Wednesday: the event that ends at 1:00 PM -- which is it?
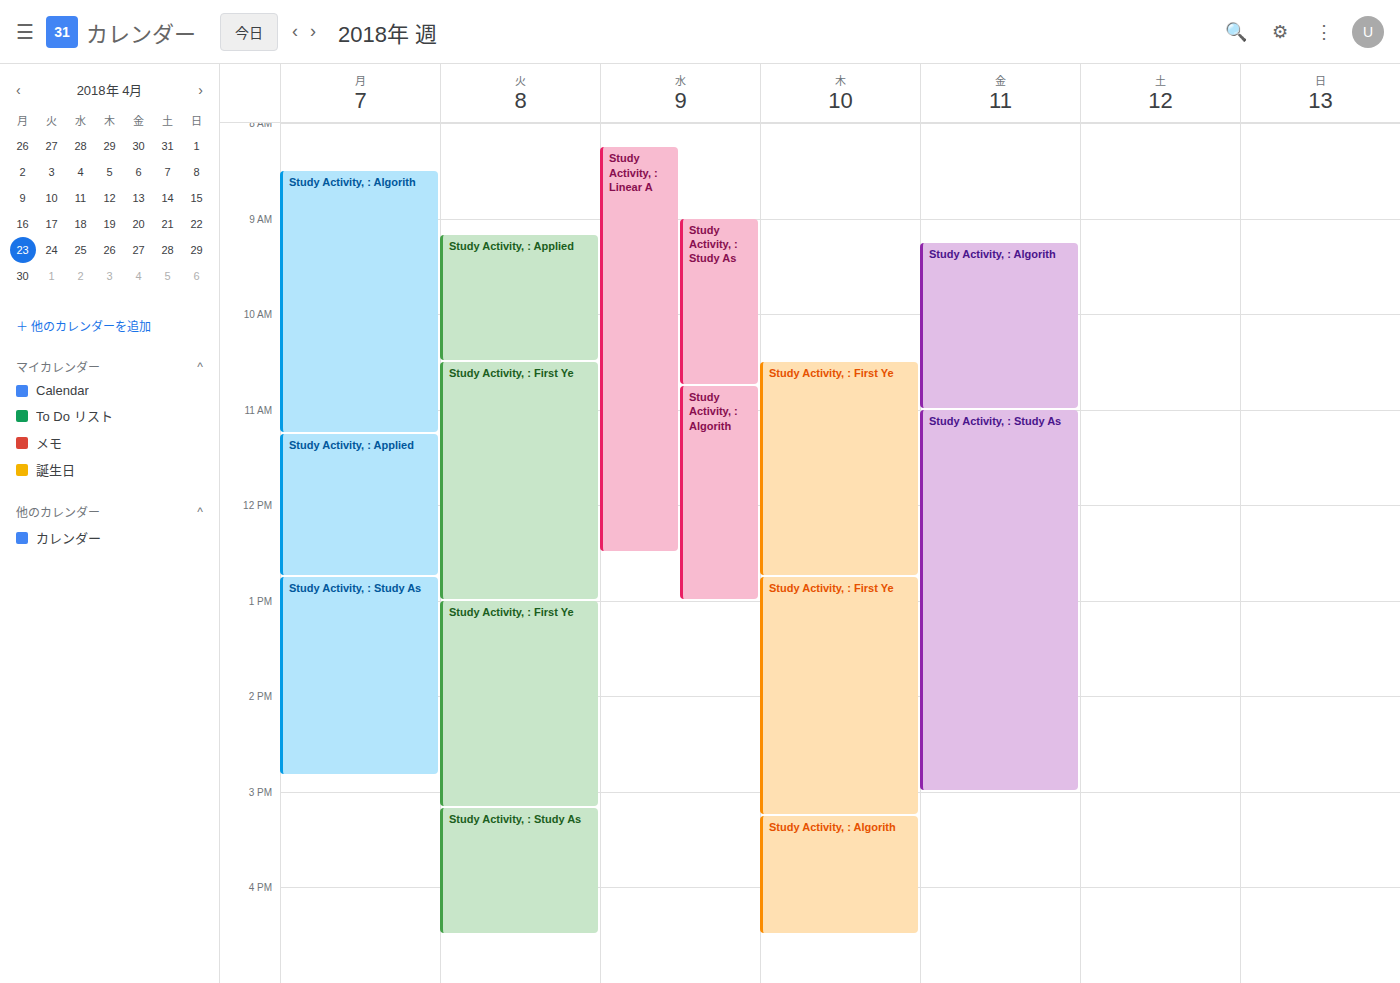
"Study Activity, : Algorith"